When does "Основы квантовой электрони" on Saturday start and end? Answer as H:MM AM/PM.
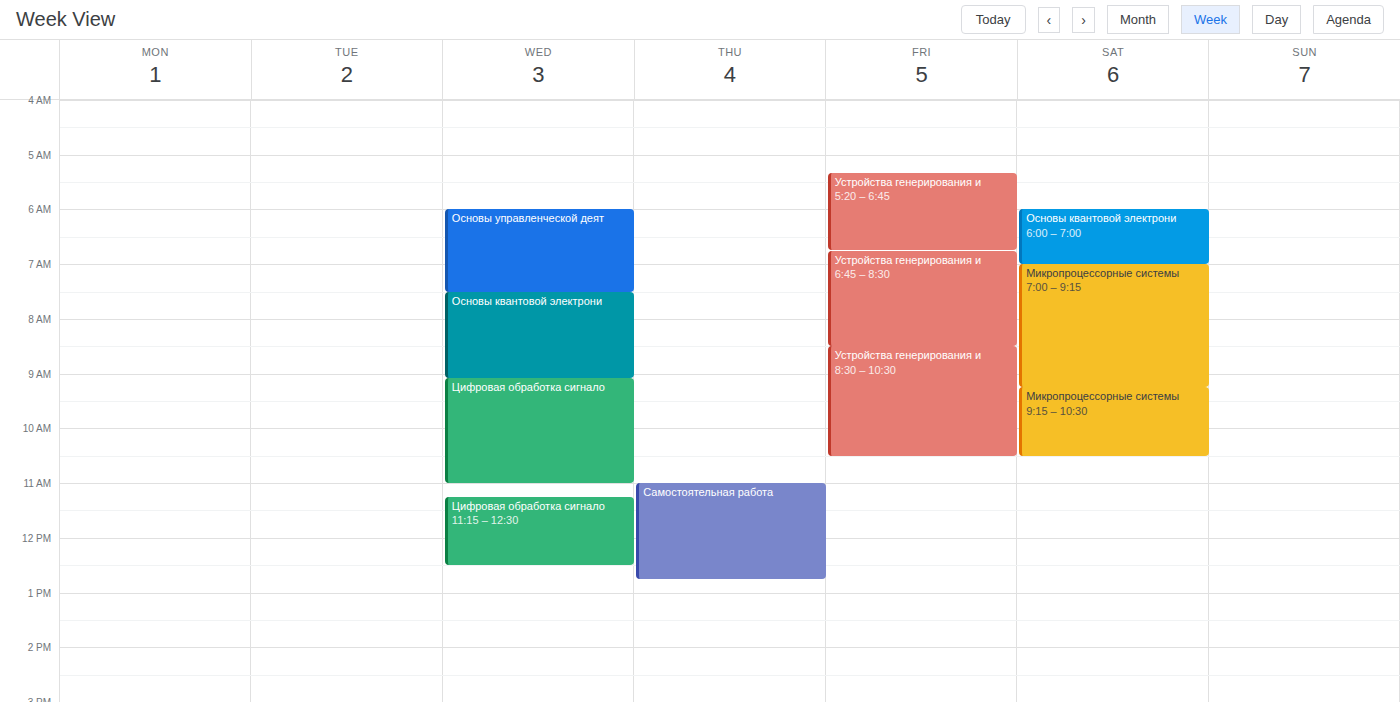
6:00 AM to 7:00 AM